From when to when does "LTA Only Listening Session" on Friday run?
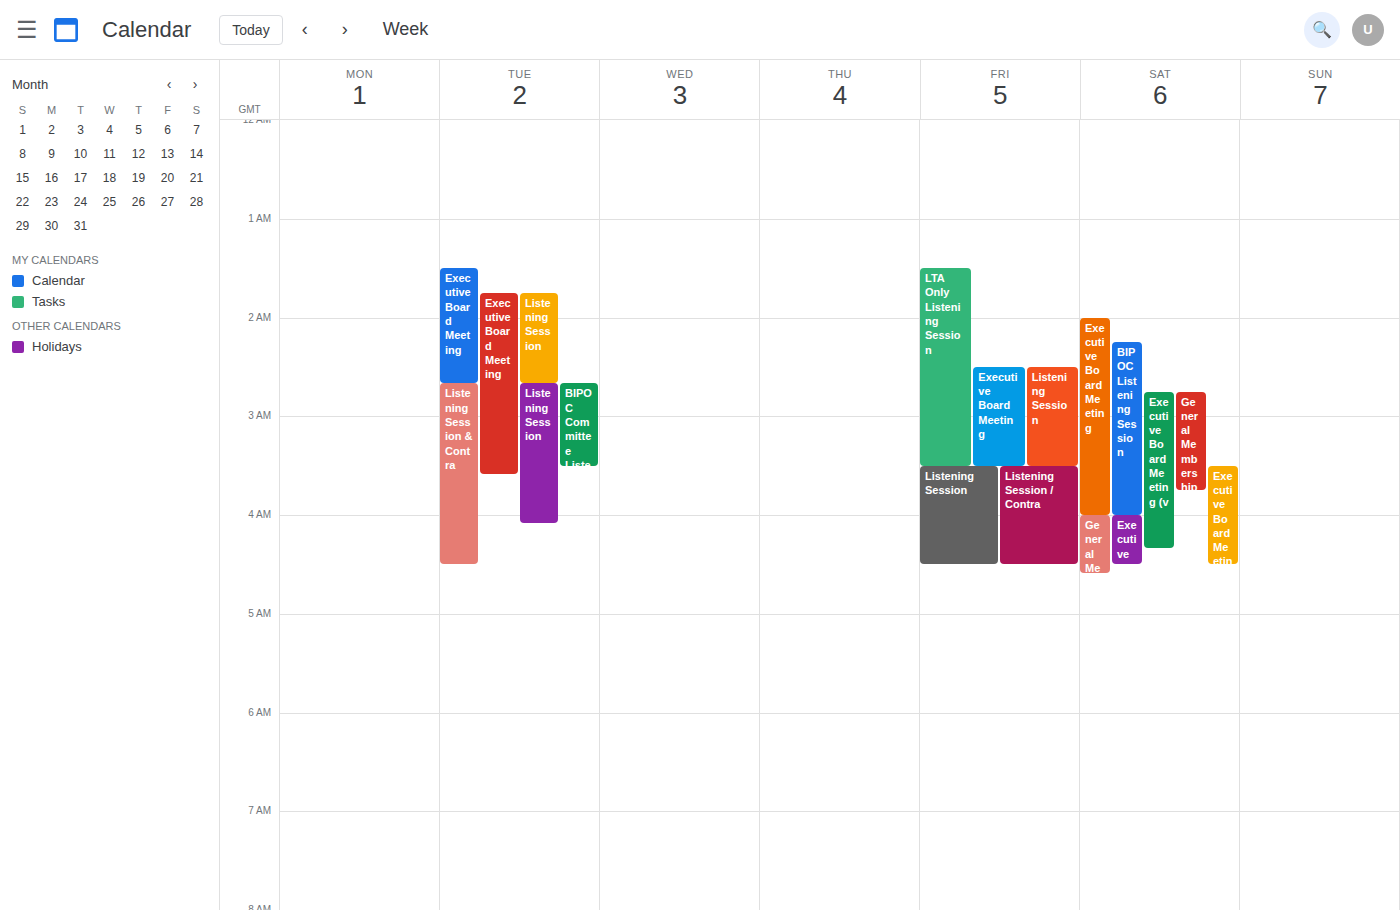
1:30 AM to 3:30 AM